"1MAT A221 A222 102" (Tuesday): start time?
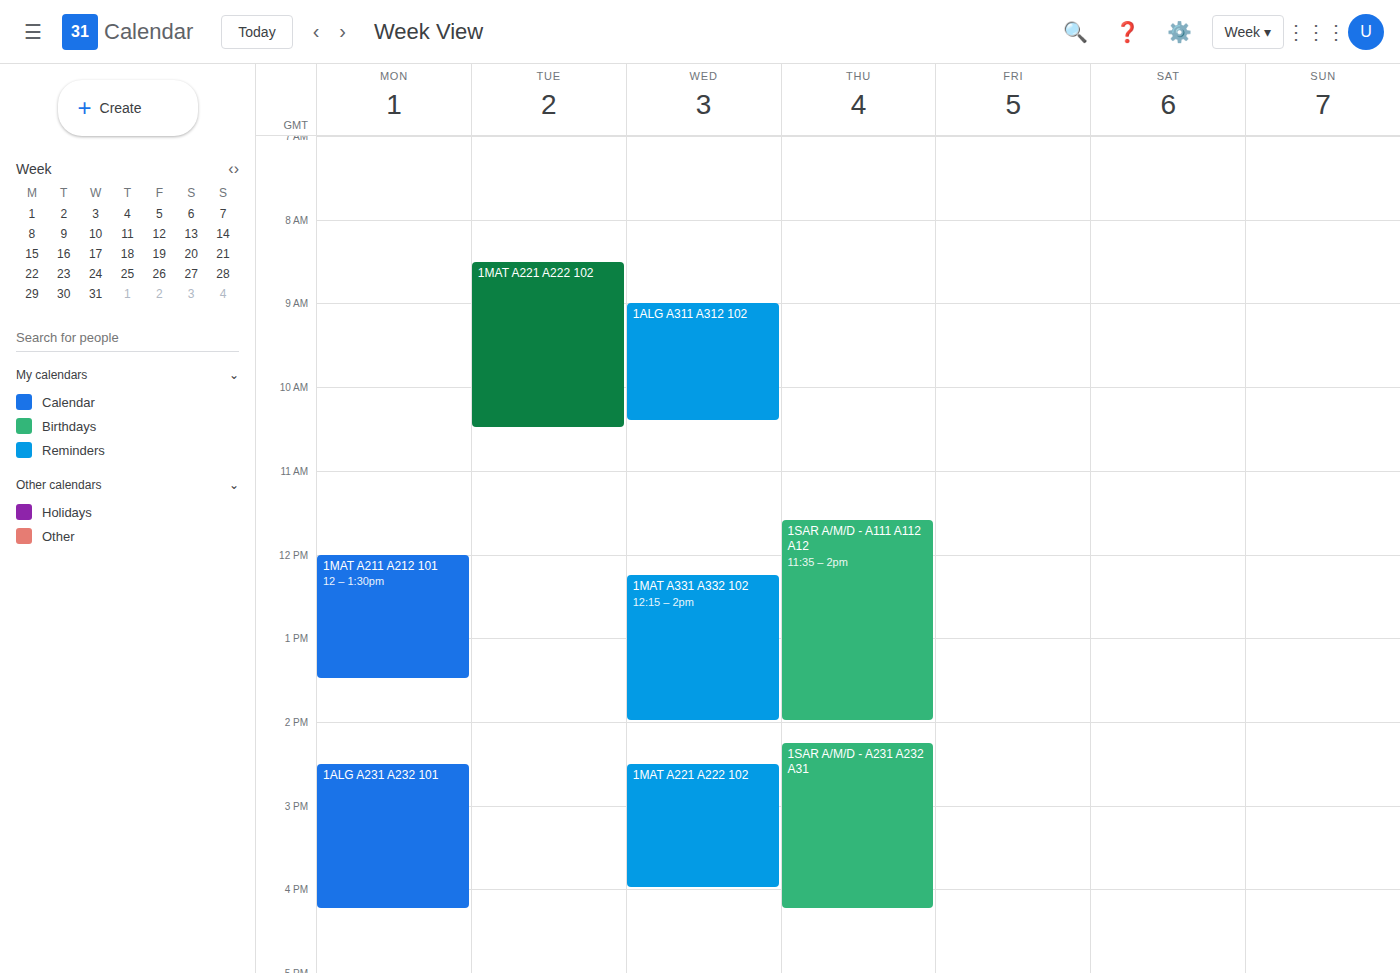
8:30 AM